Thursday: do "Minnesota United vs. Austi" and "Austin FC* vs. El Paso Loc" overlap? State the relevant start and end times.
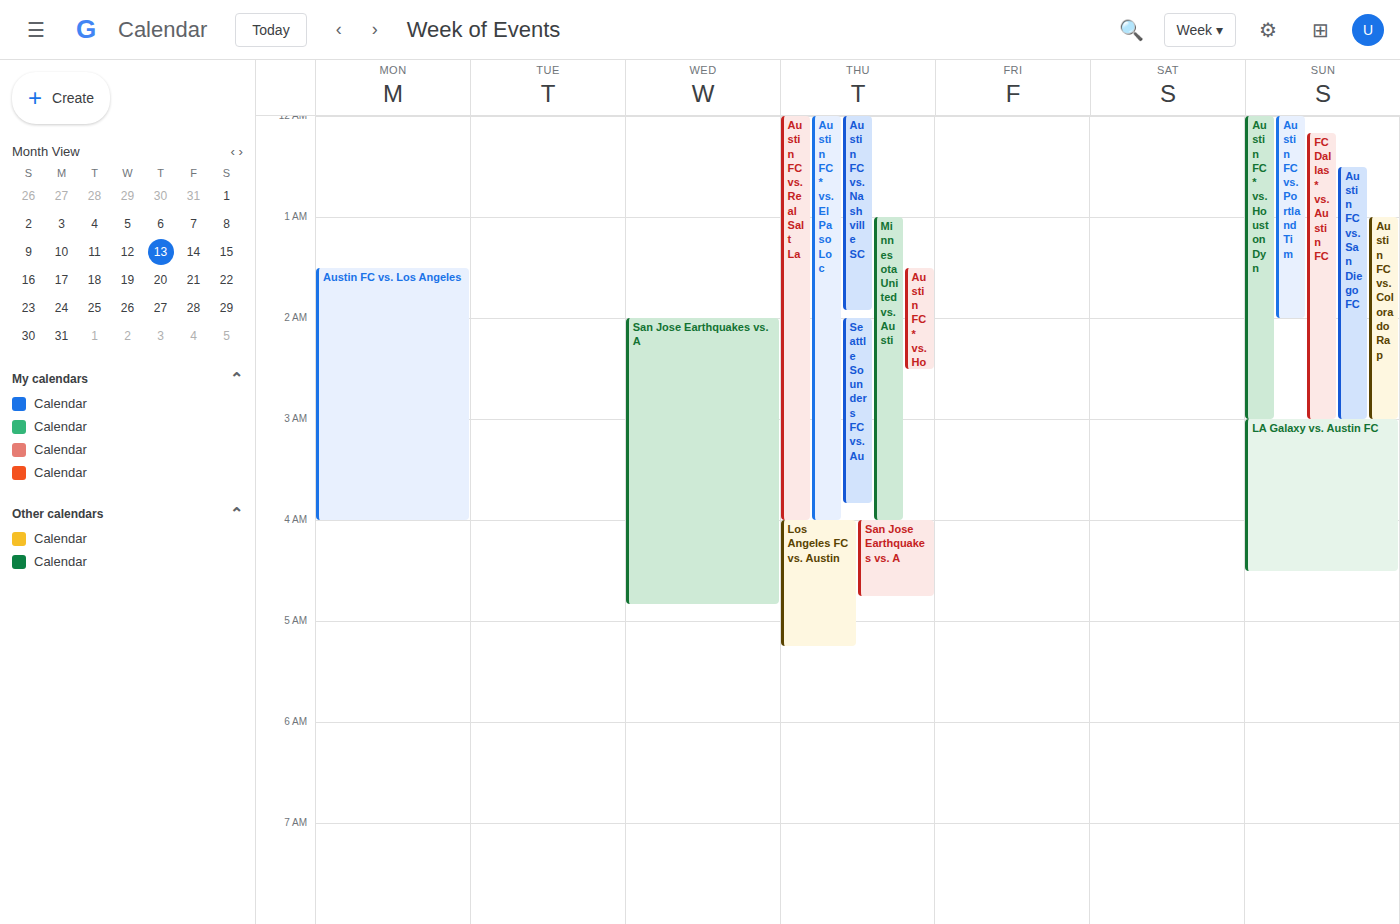
"Minnesota United vs. Austi" starts at 1:00 AM, before "Austin FC* vs. El Paso Loc" ends at 4:00 AM -- they overlap.